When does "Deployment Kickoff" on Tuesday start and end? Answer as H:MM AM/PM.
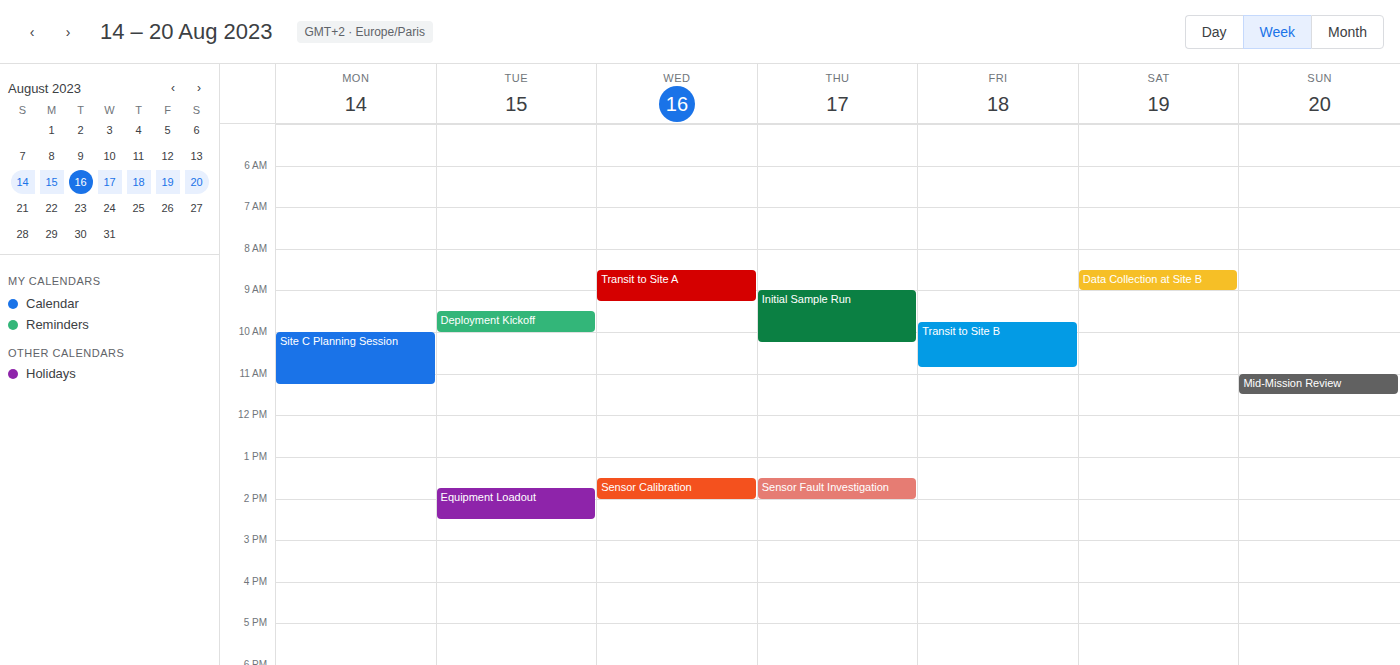
9:30 AM to 10:00 AM